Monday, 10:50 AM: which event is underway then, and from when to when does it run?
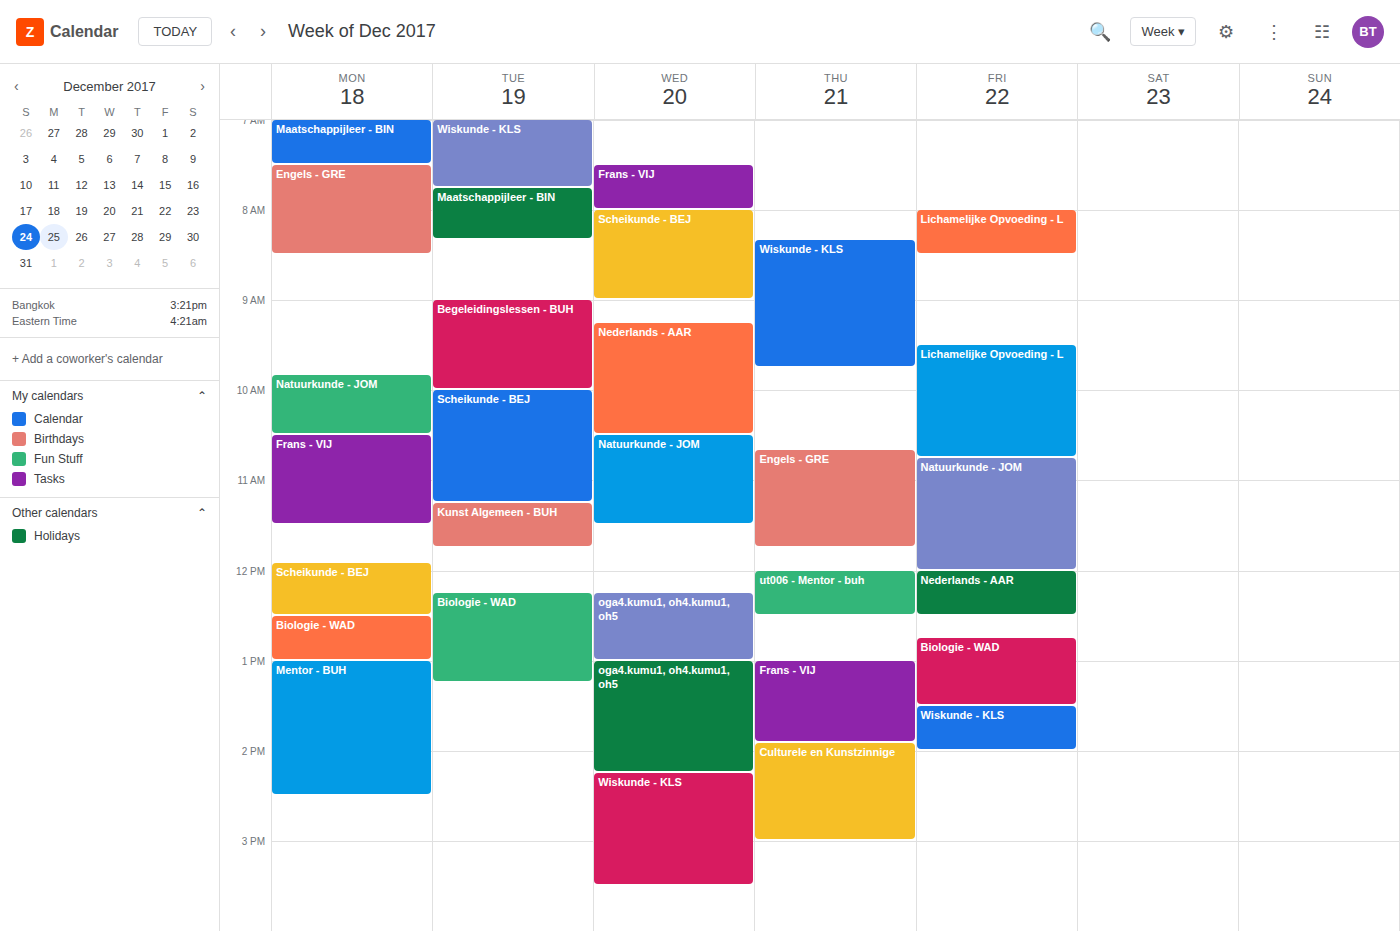
"Frans - VIJ", 10:30 AM to 11:30 AM